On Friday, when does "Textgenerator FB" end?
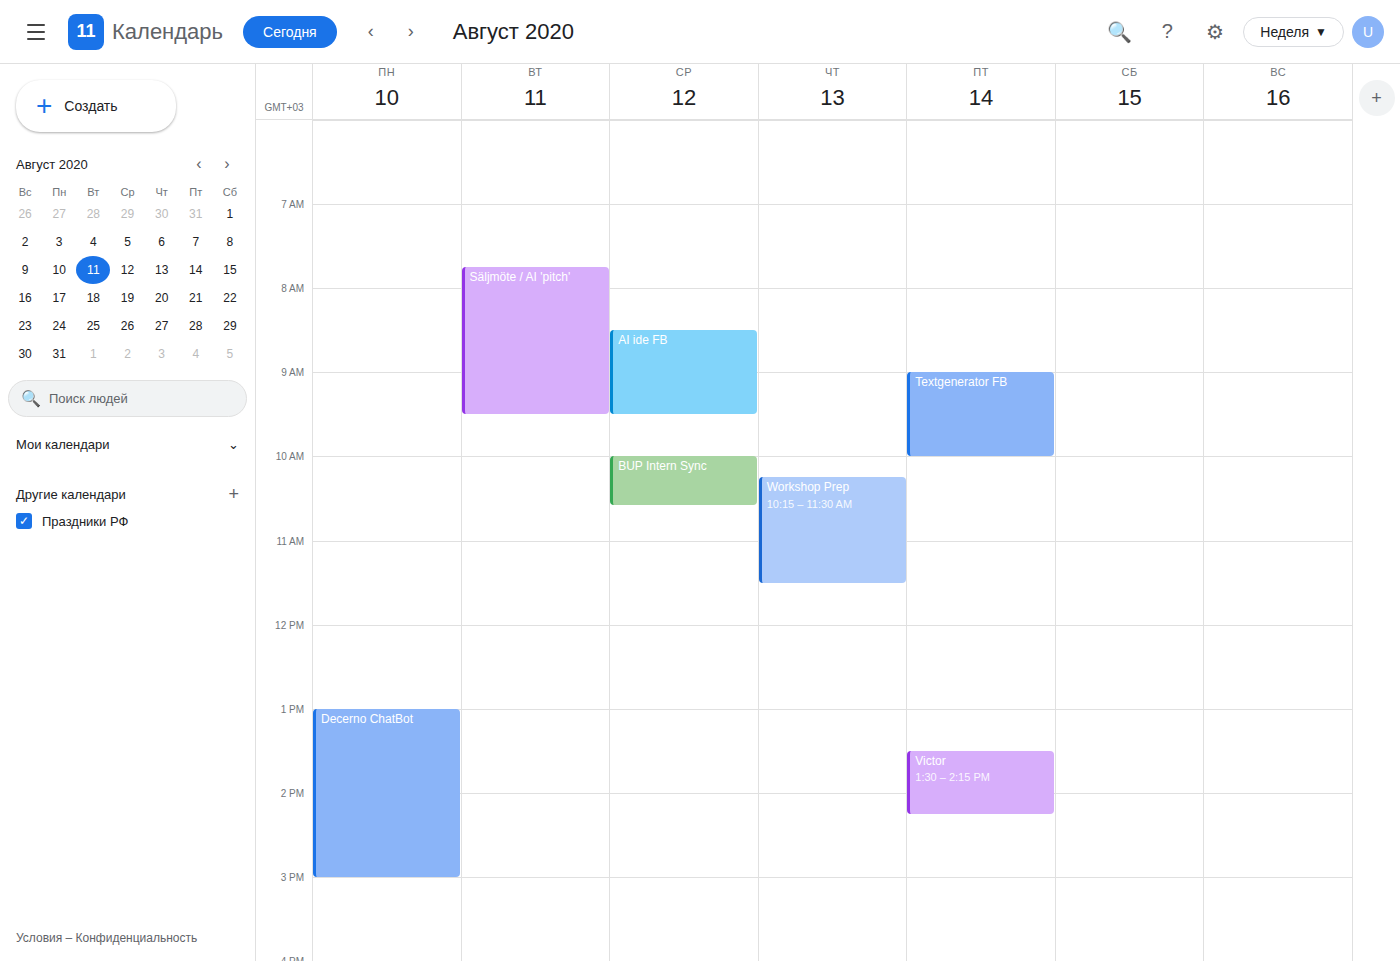
10:00 AM